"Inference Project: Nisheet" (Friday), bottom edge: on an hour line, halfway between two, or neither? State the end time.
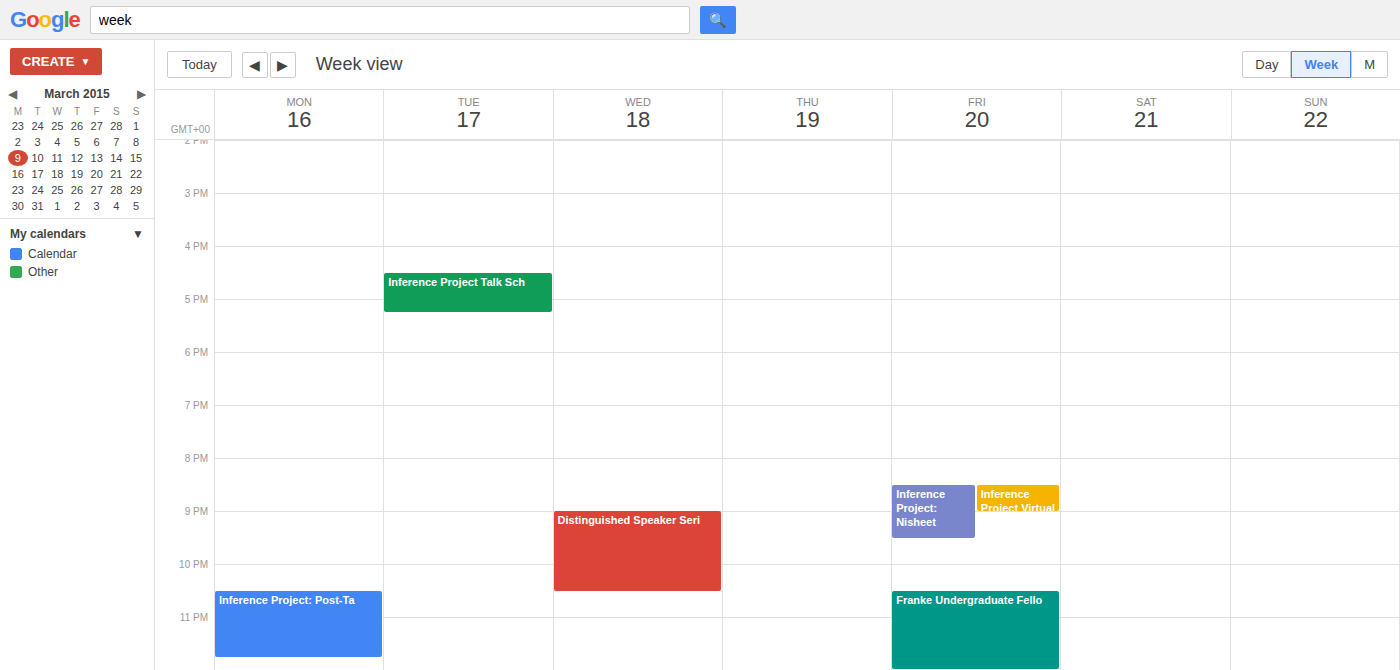
9:30 PM -- halfway between the 9 PM and 10 PM lines.